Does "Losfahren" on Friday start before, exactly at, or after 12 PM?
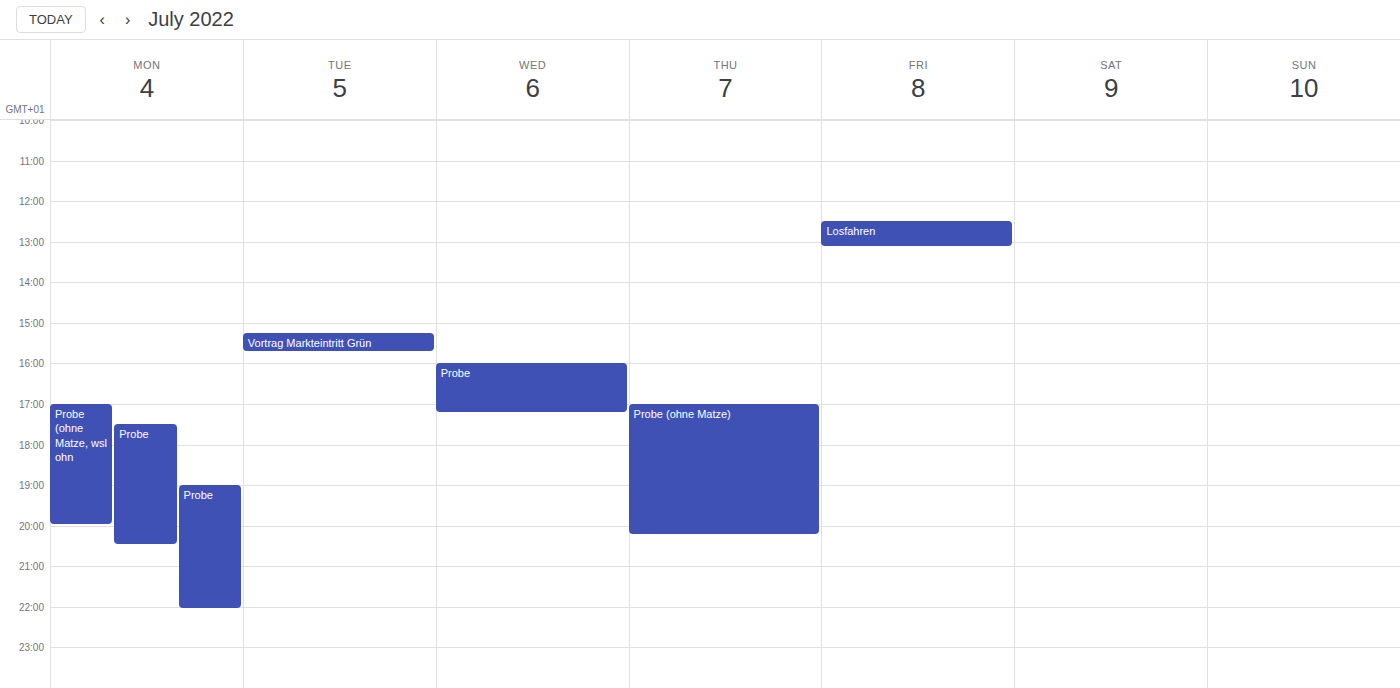
12:30 PM -- after 12 PM, 30 minutes below the 12 PM line.